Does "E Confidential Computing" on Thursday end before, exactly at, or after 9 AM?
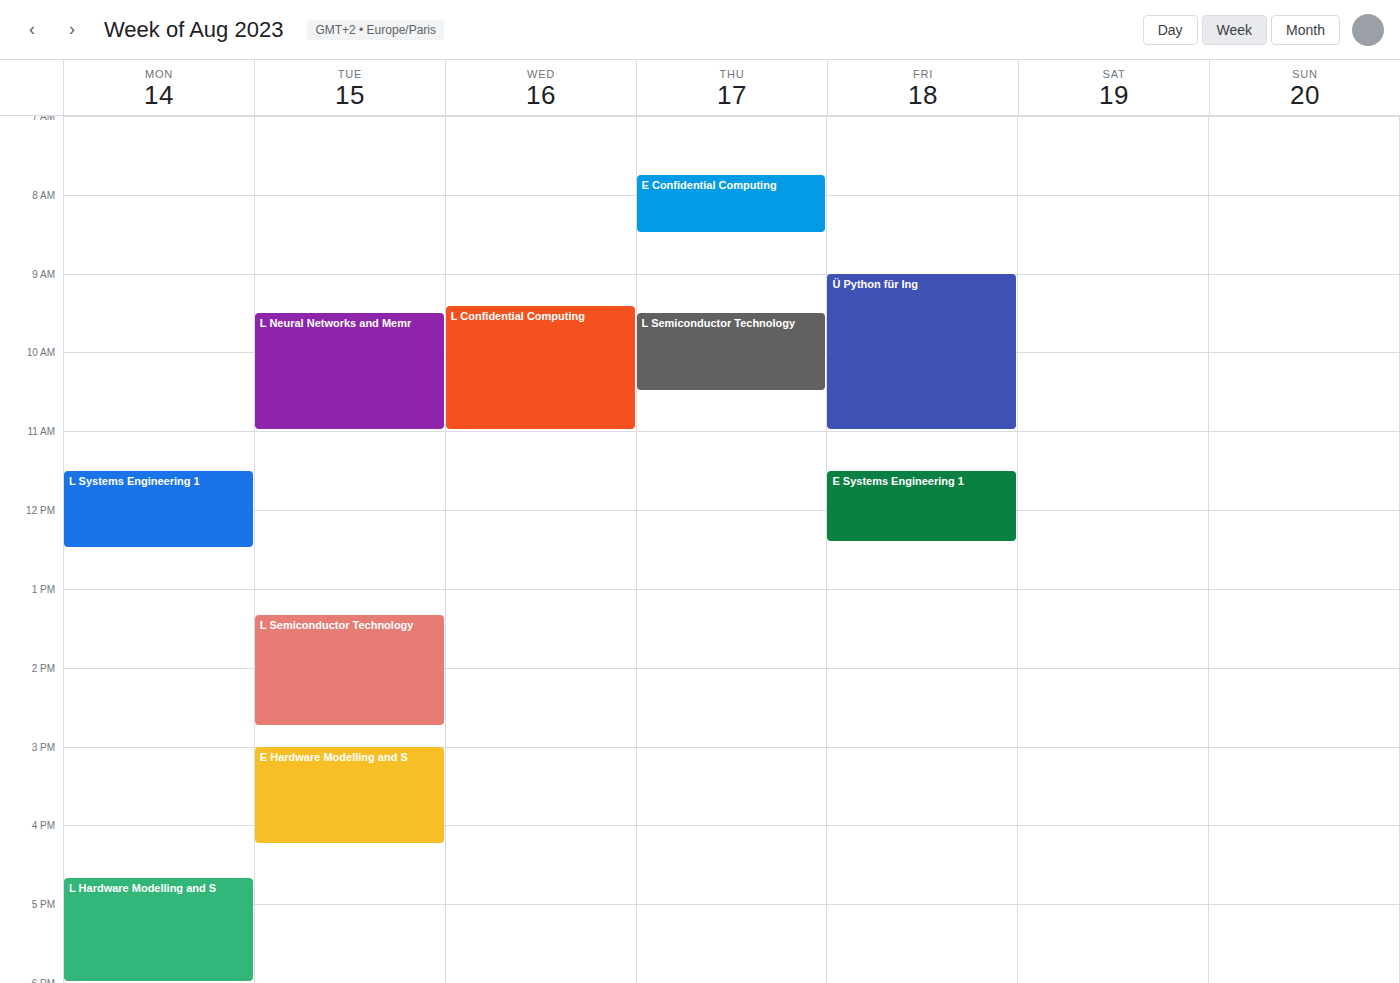
8:30 AM -- before 9 AM, 30 minutes above the 9 AM line.